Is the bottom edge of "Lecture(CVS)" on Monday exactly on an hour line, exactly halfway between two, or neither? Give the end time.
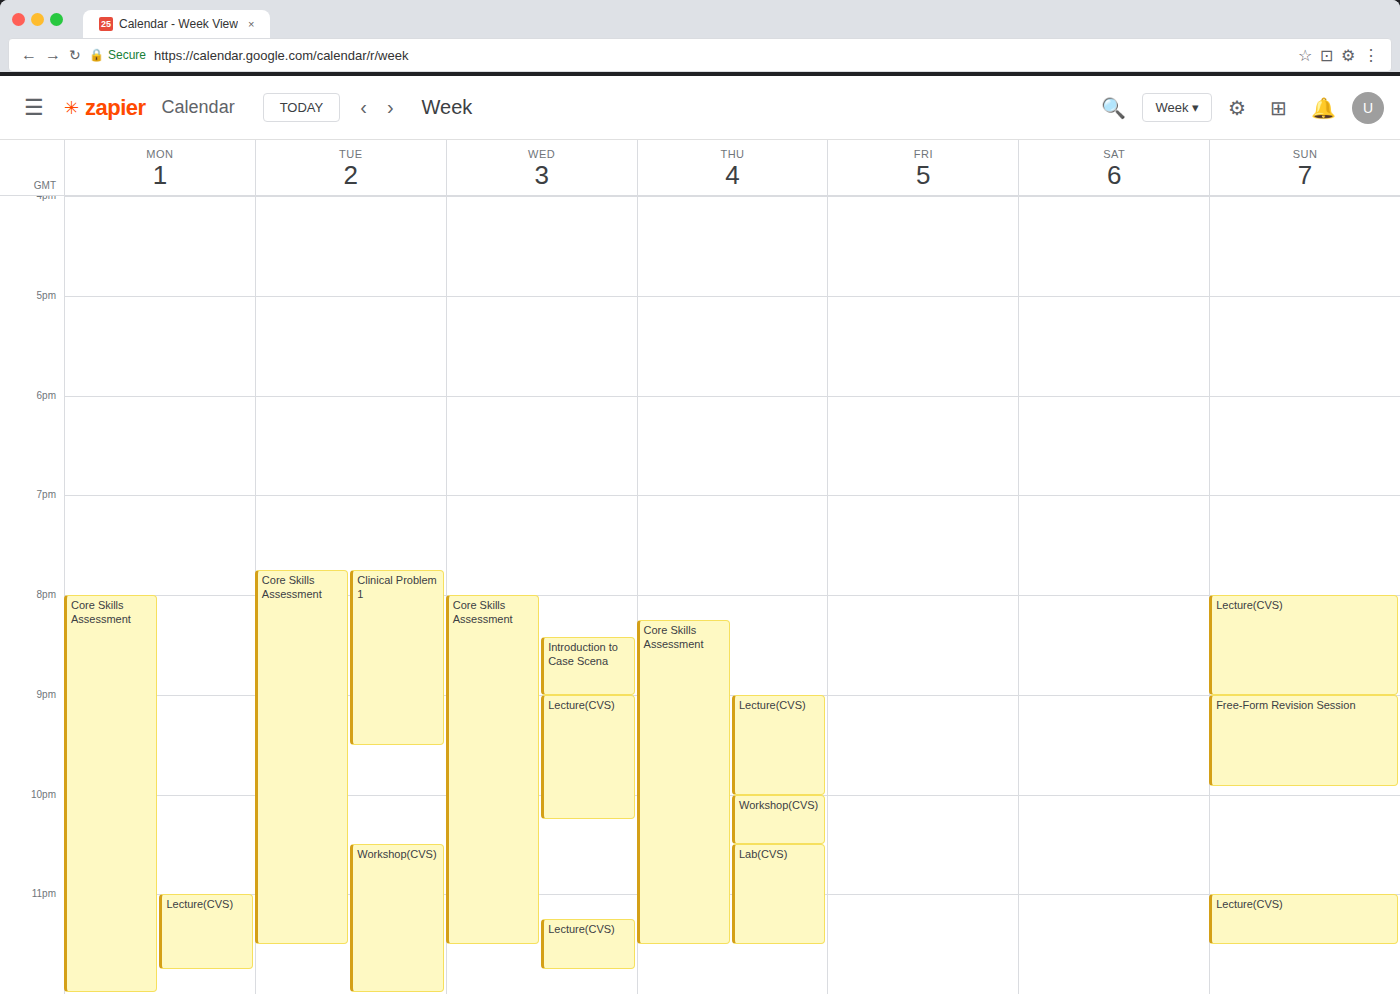
11:45 PM -- neither: three quarters of the way from the 11 PM line to the 12 AM line.